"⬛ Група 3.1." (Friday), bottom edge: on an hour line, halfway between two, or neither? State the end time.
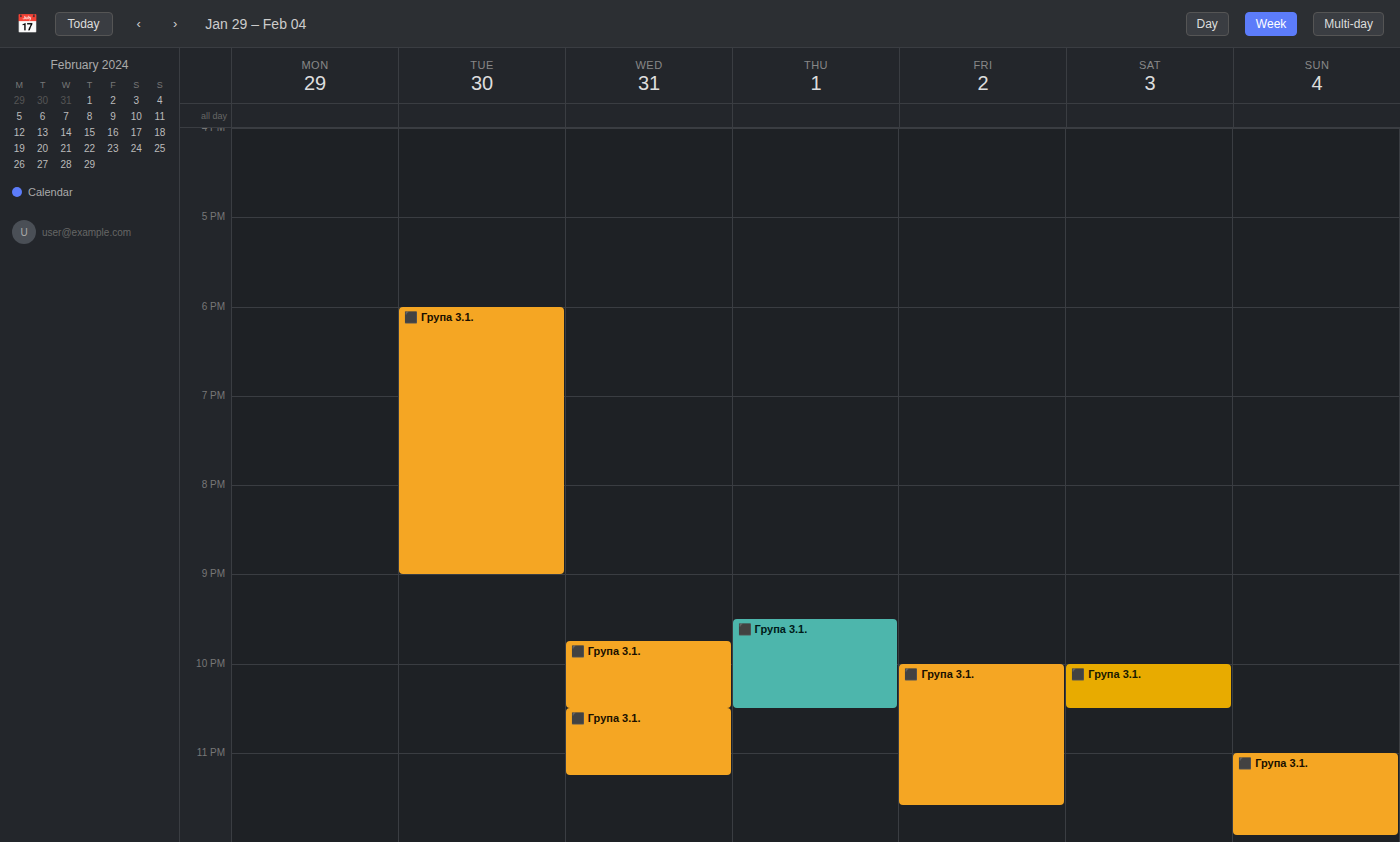
11:35 PM -- neither: 35 minutes below the 11 PM line and 25 minutes above the 12 AM line.